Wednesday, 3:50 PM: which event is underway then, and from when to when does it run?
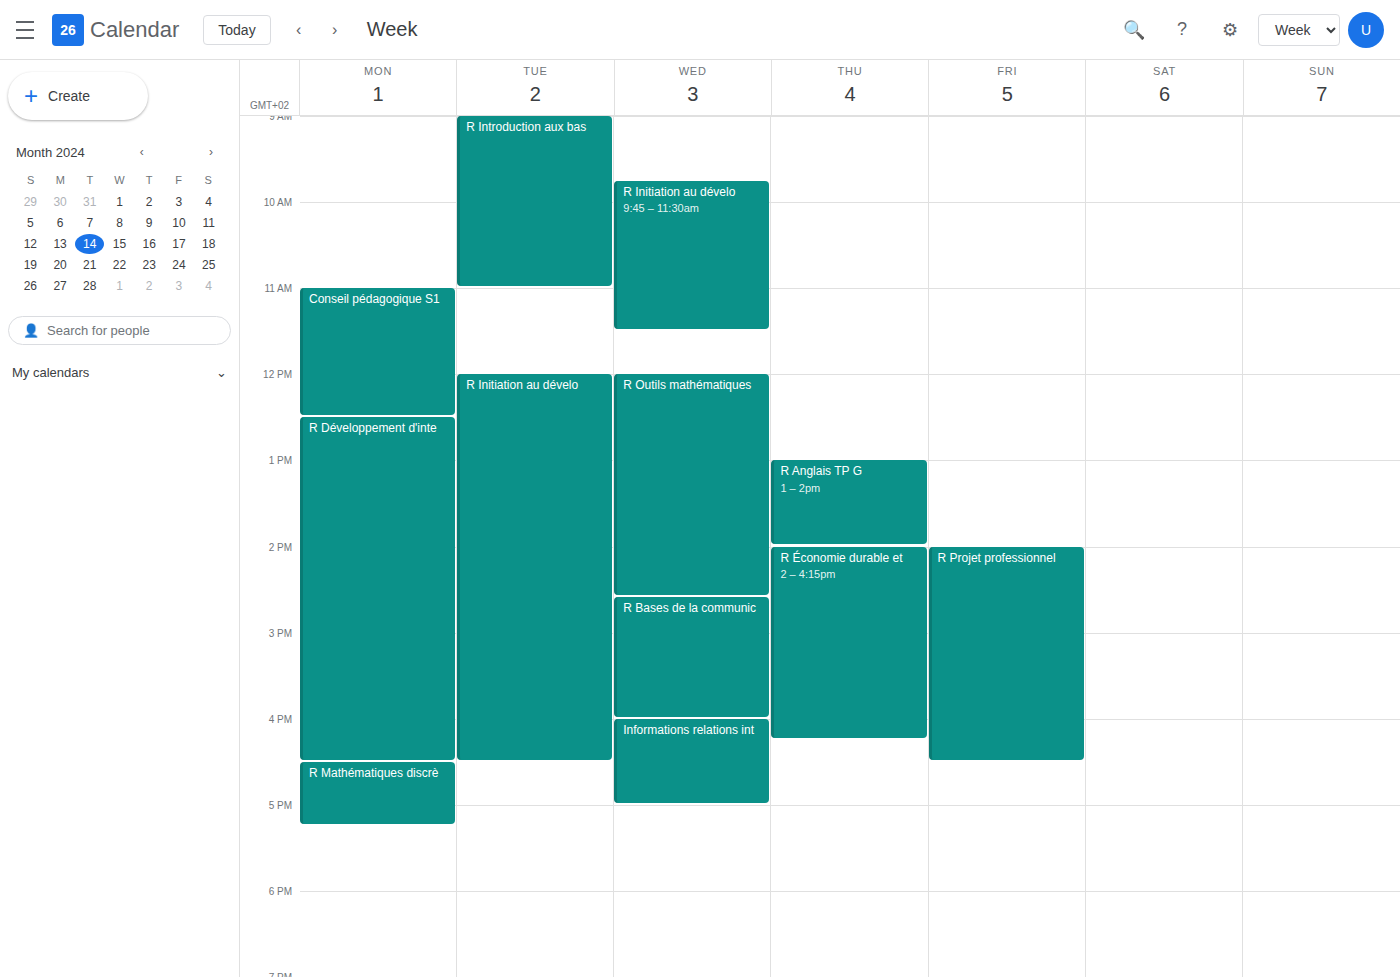
"R Bases de la communic", 2:35 PM to 4:00 PM